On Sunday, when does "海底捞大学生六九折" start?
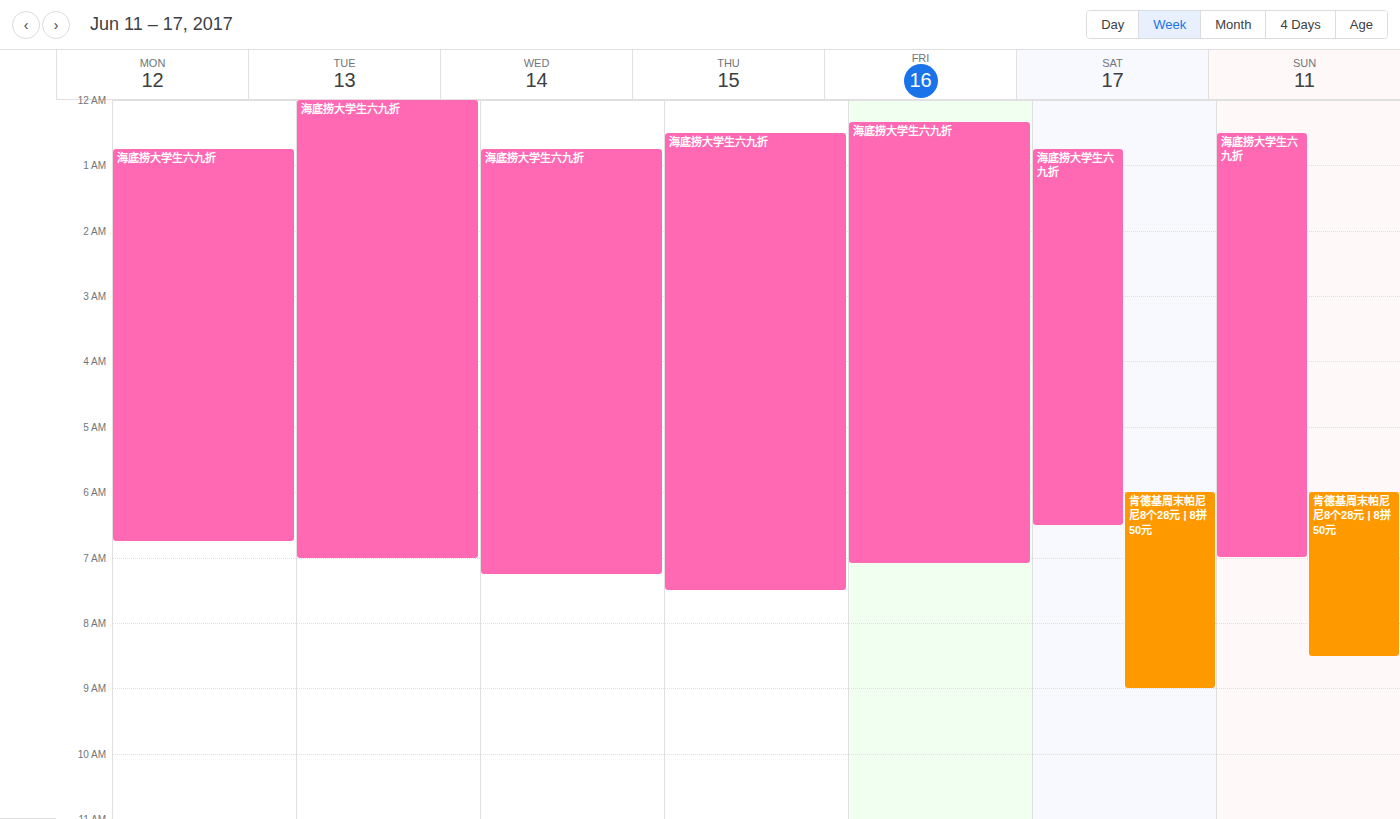
12:30 AM